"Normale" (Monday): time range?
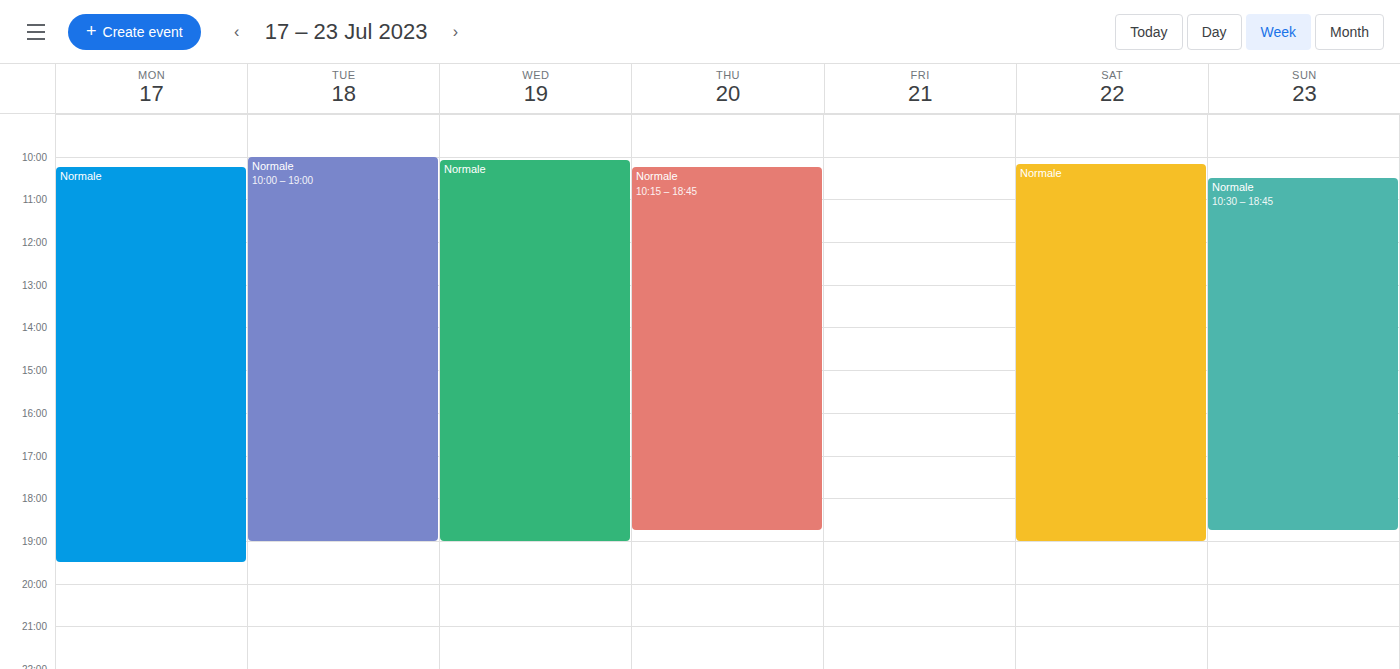
10:15 AM to 7:30 PM